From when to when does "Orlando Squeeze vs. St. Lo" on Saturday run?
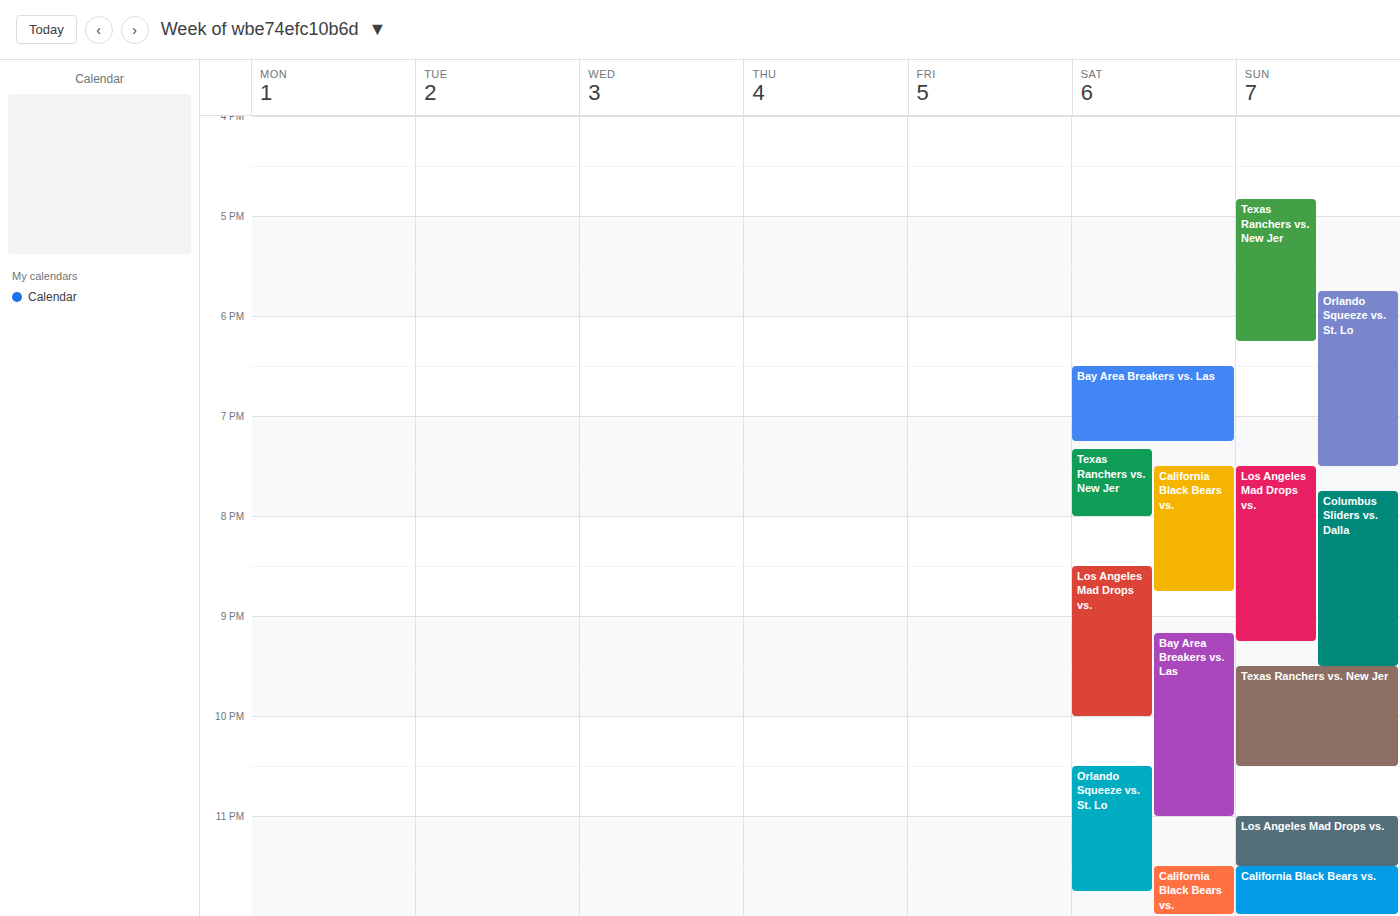
10:30 PM to 11:45 PM